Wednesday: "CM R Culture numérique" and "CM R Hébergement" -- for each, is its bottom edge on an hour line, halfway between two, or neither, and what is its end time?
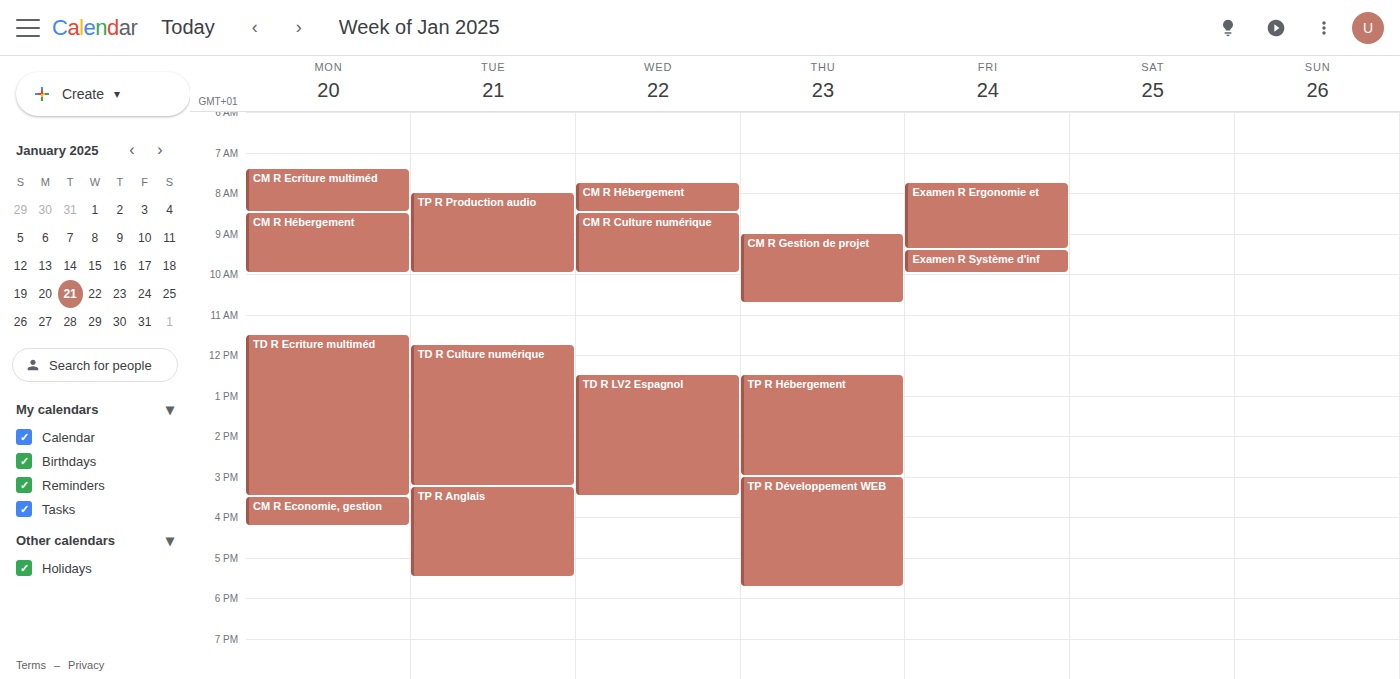
"CM R Culture numérique": 10:00 AM, exactly on the 10 AM line. "CM R Hébergement": 8:30 AM, halfway between the 8 AM and 9 AM lines.